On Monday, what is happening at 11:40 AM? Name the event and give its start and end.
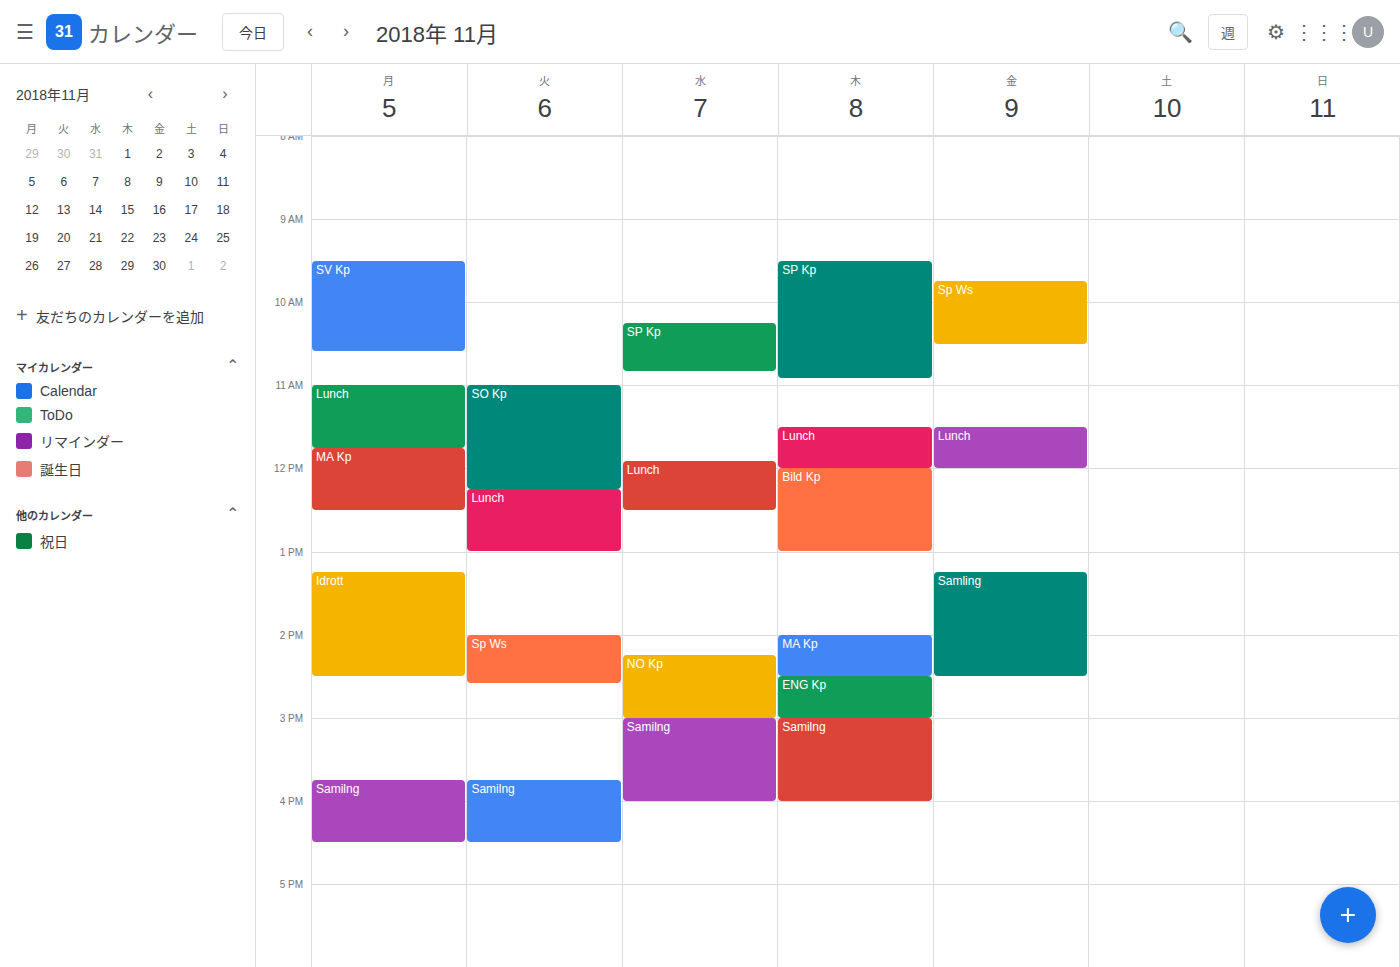
"Lunch", 11:00 AM to 11:45 AM